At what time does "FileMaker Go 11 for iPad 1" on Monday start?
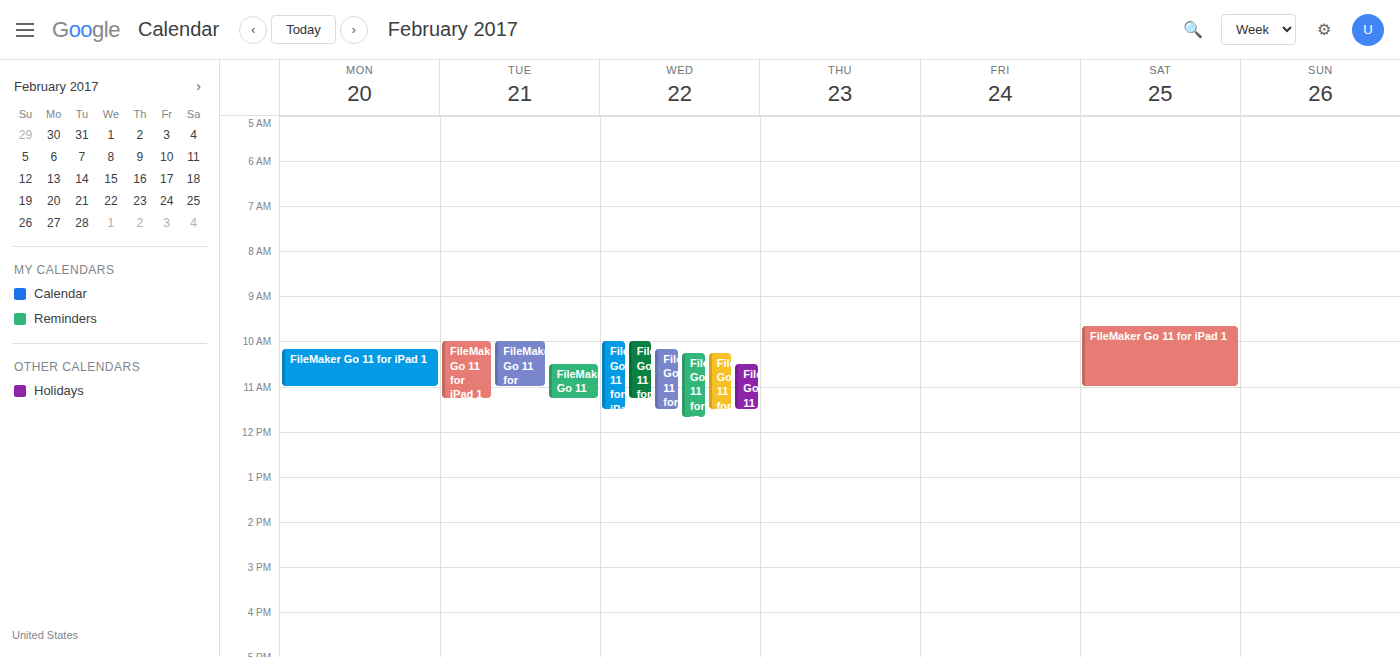
10:10 AM